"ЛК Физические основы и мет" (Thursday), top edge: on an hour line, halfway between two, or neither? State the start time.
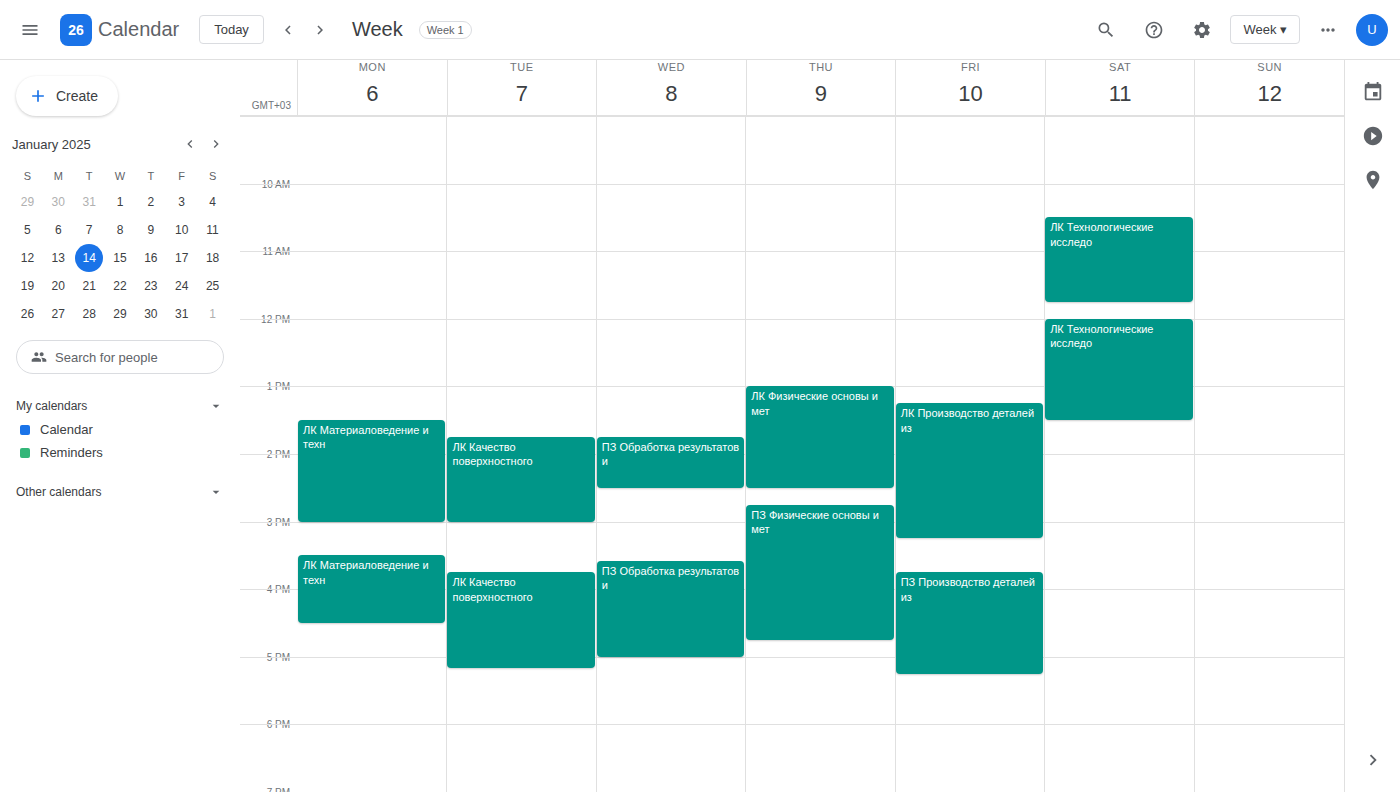
1:00 PM -- exactly on the 1 PM line.